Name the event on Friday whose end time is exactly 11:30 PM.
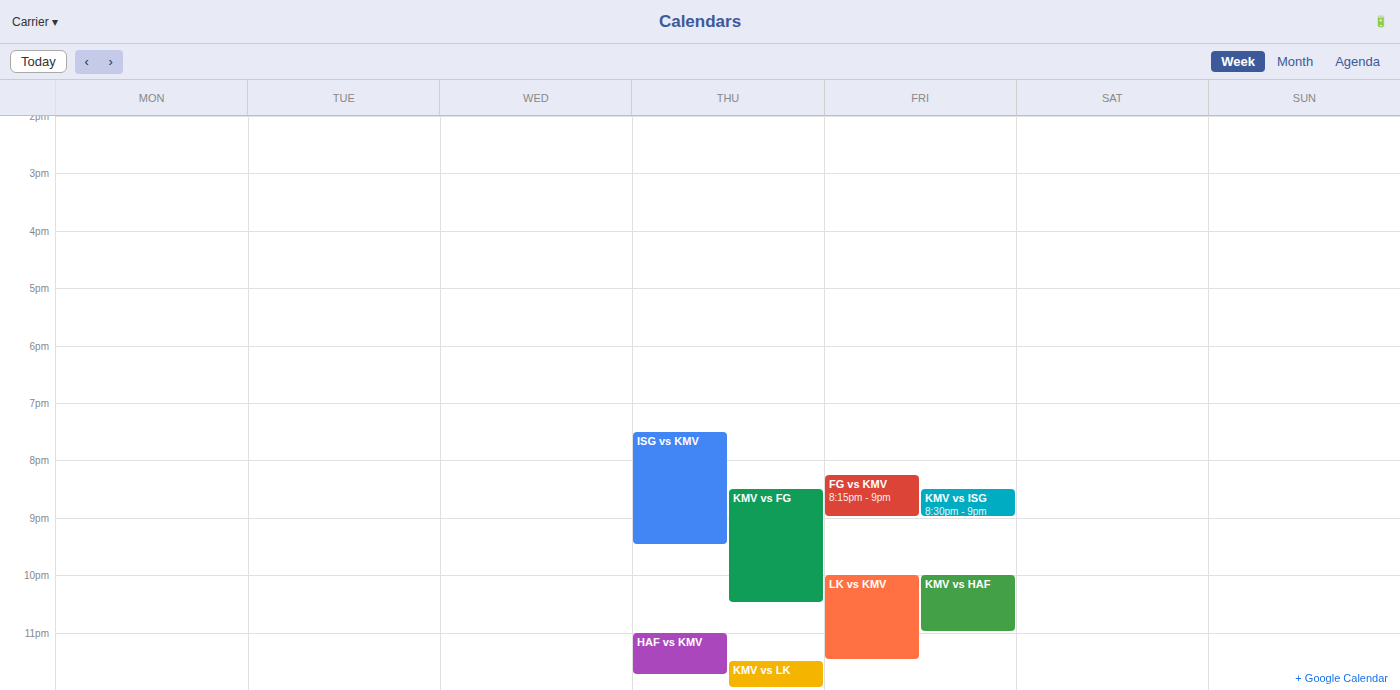
"LK vs KMV"